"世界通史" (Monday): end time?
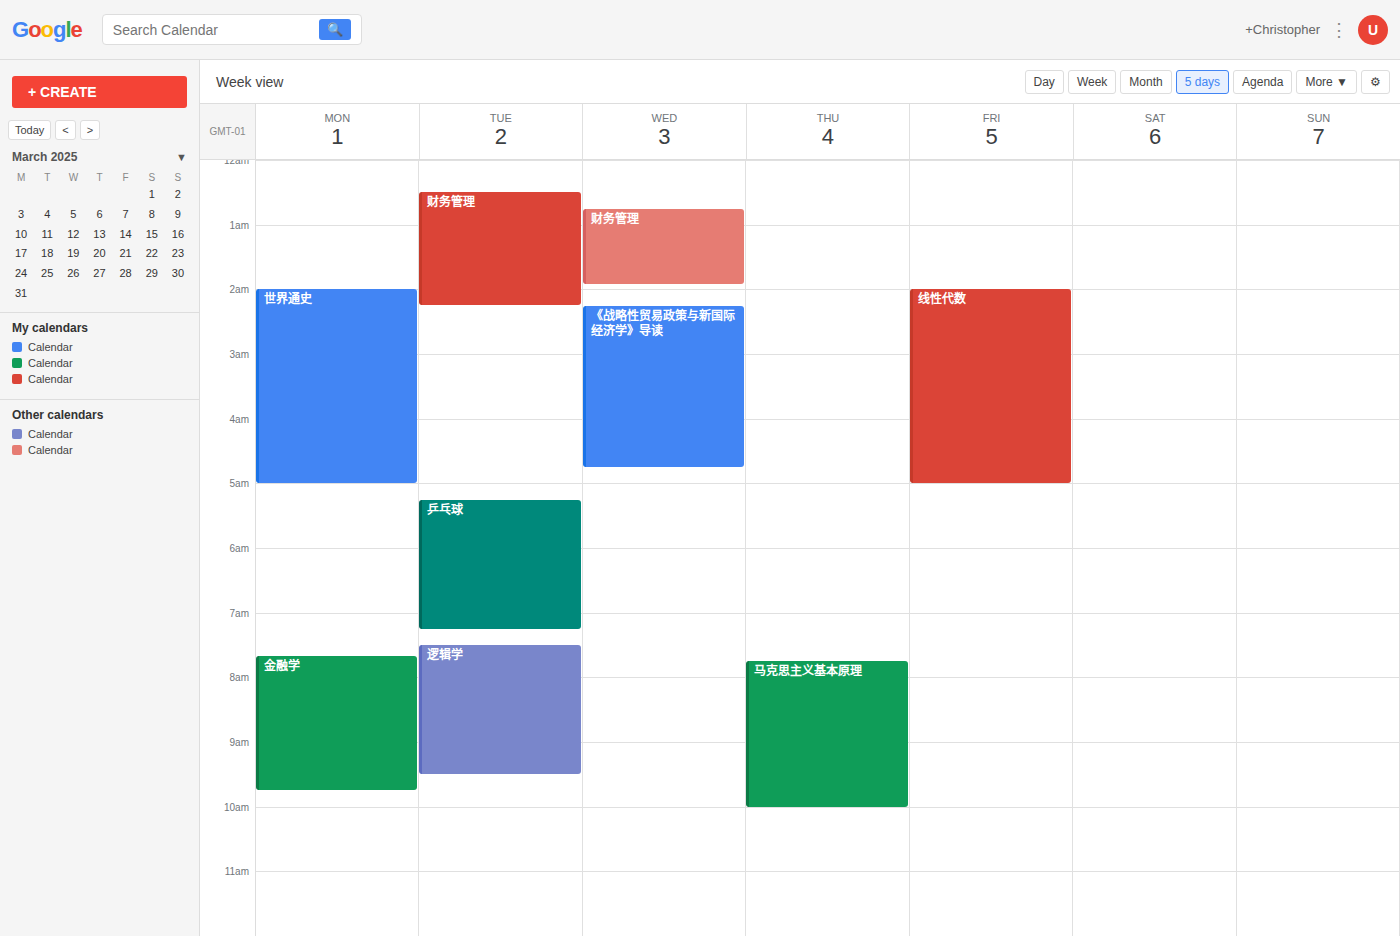
05:00